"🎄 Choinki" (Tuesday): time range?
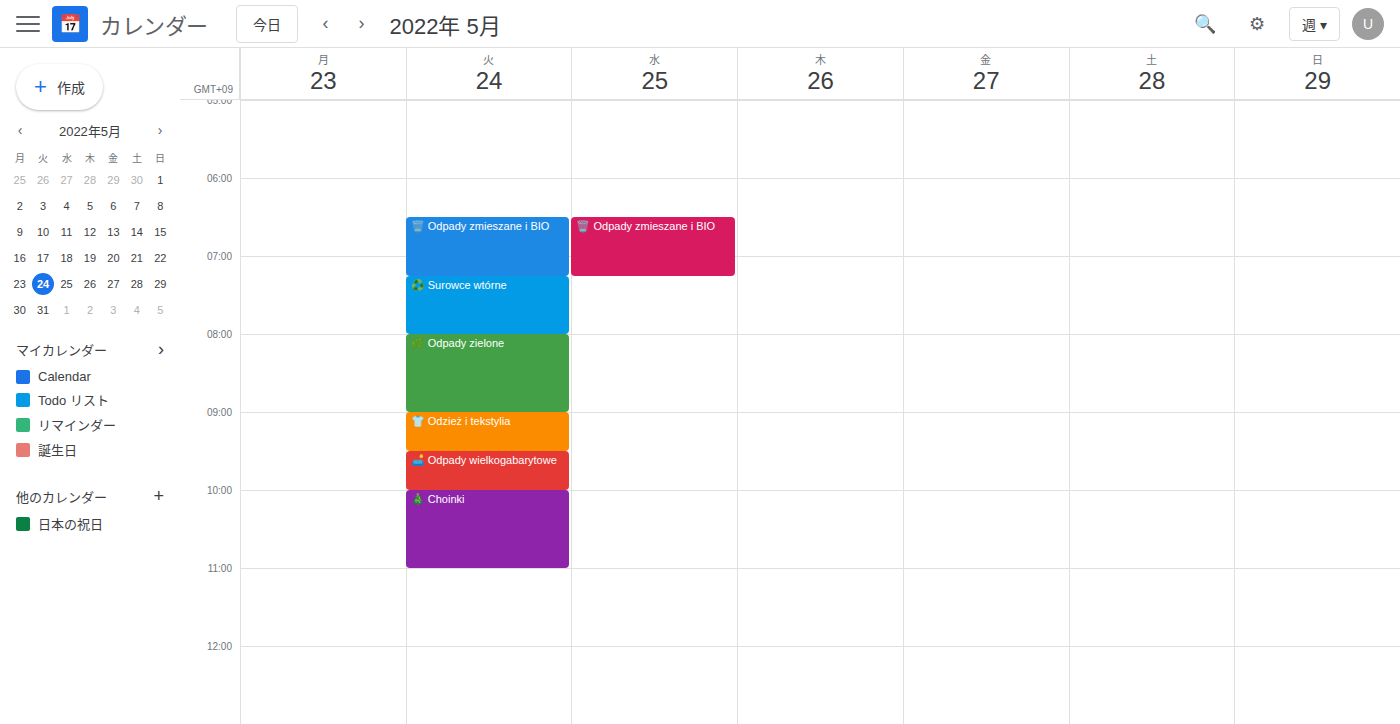
10:00 AM to 11:00 AM